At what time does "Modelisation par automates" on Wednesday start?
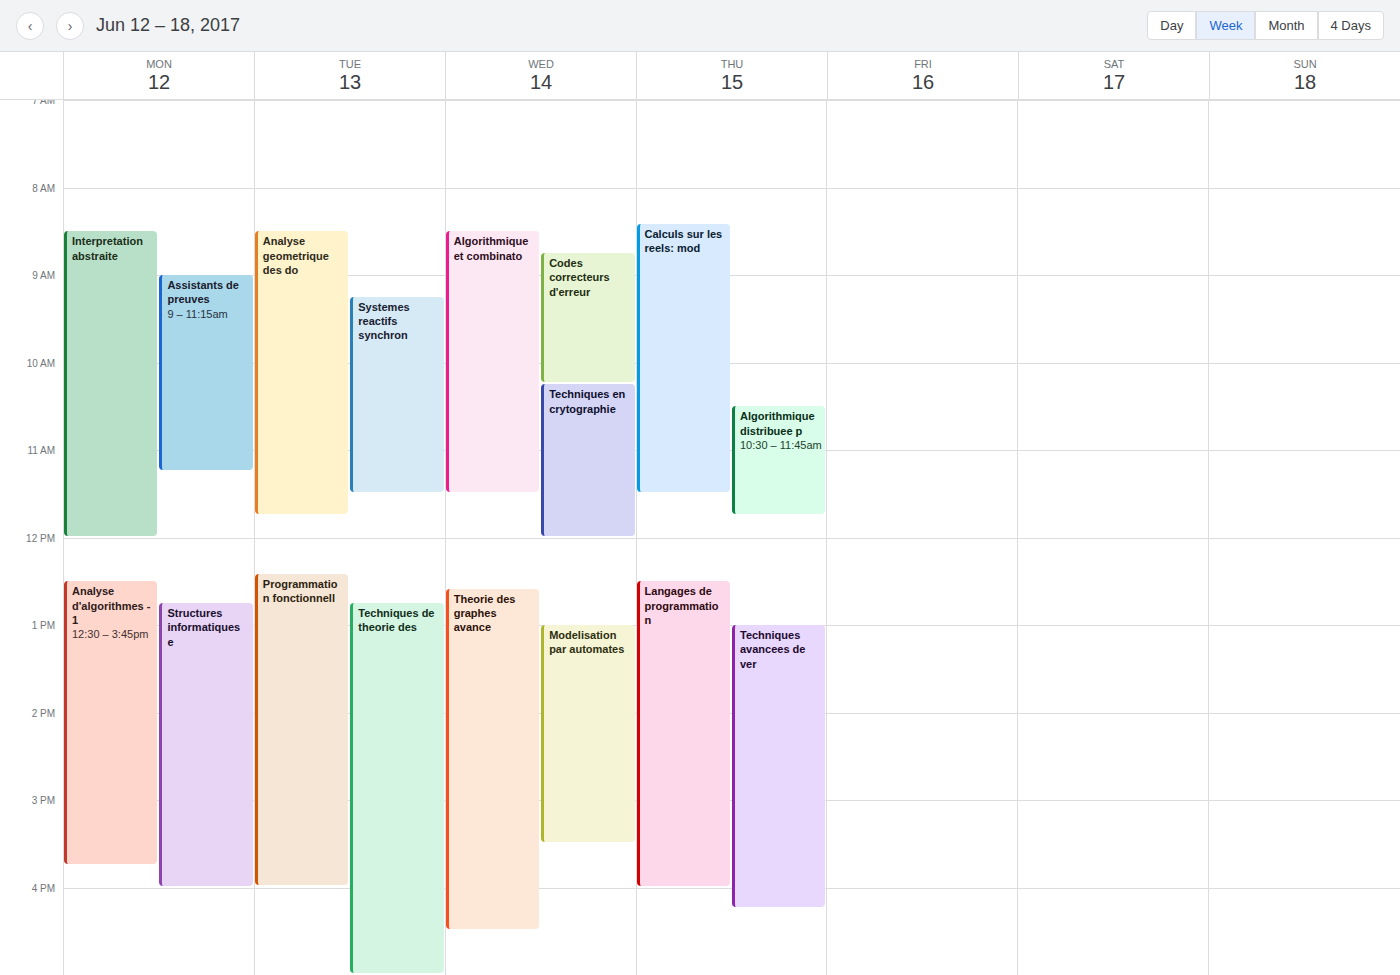
1:00 PM